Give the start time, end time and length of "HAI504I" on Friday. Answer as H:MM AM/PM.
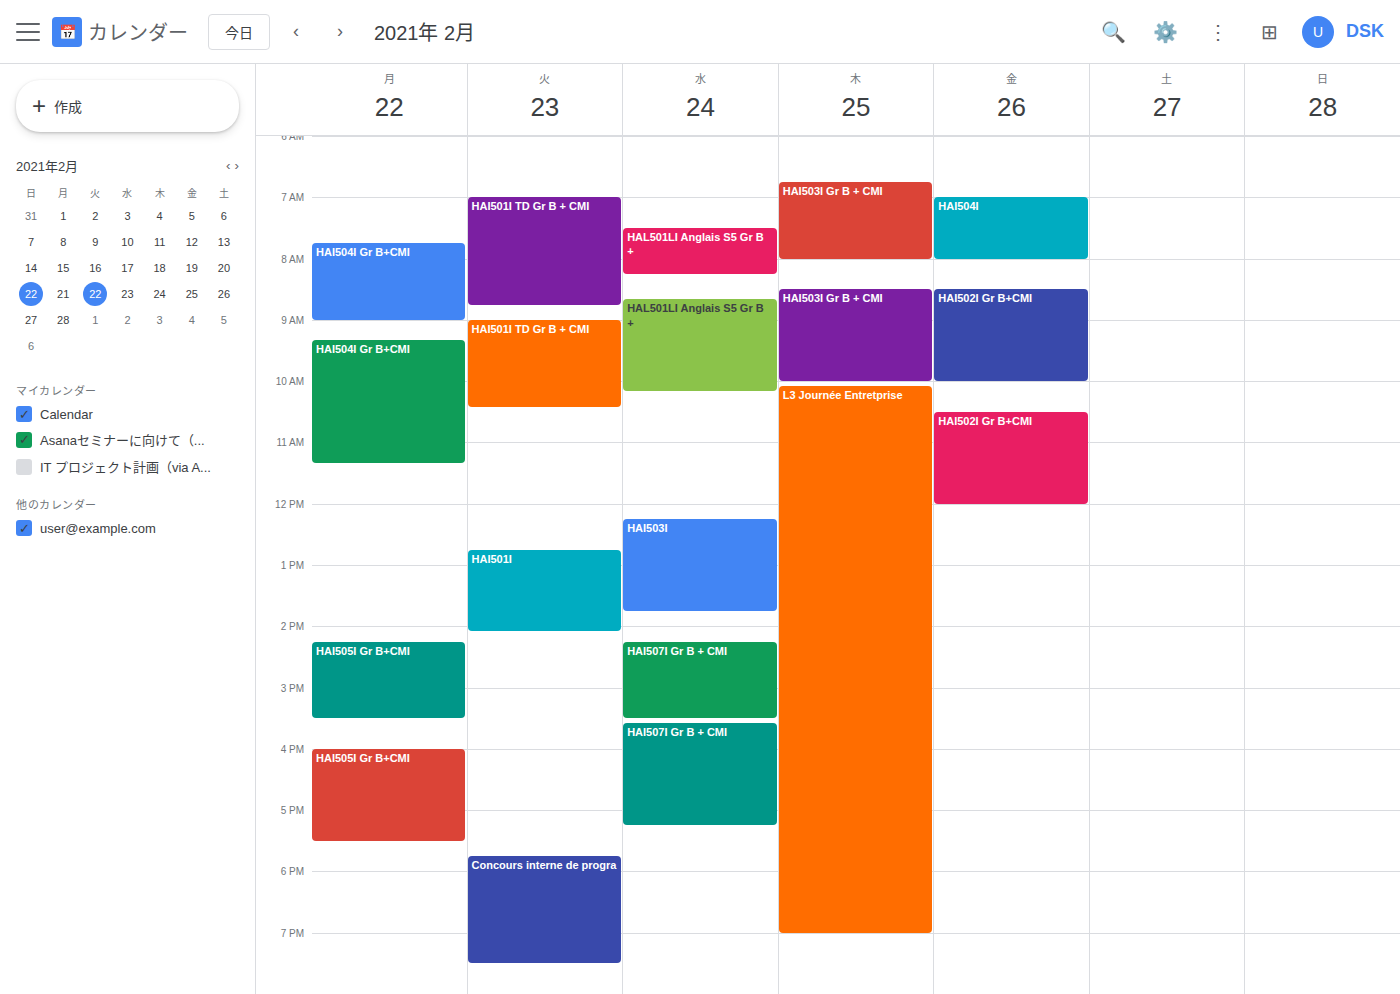
7:00 AM to 8:00 AM, 1 hour